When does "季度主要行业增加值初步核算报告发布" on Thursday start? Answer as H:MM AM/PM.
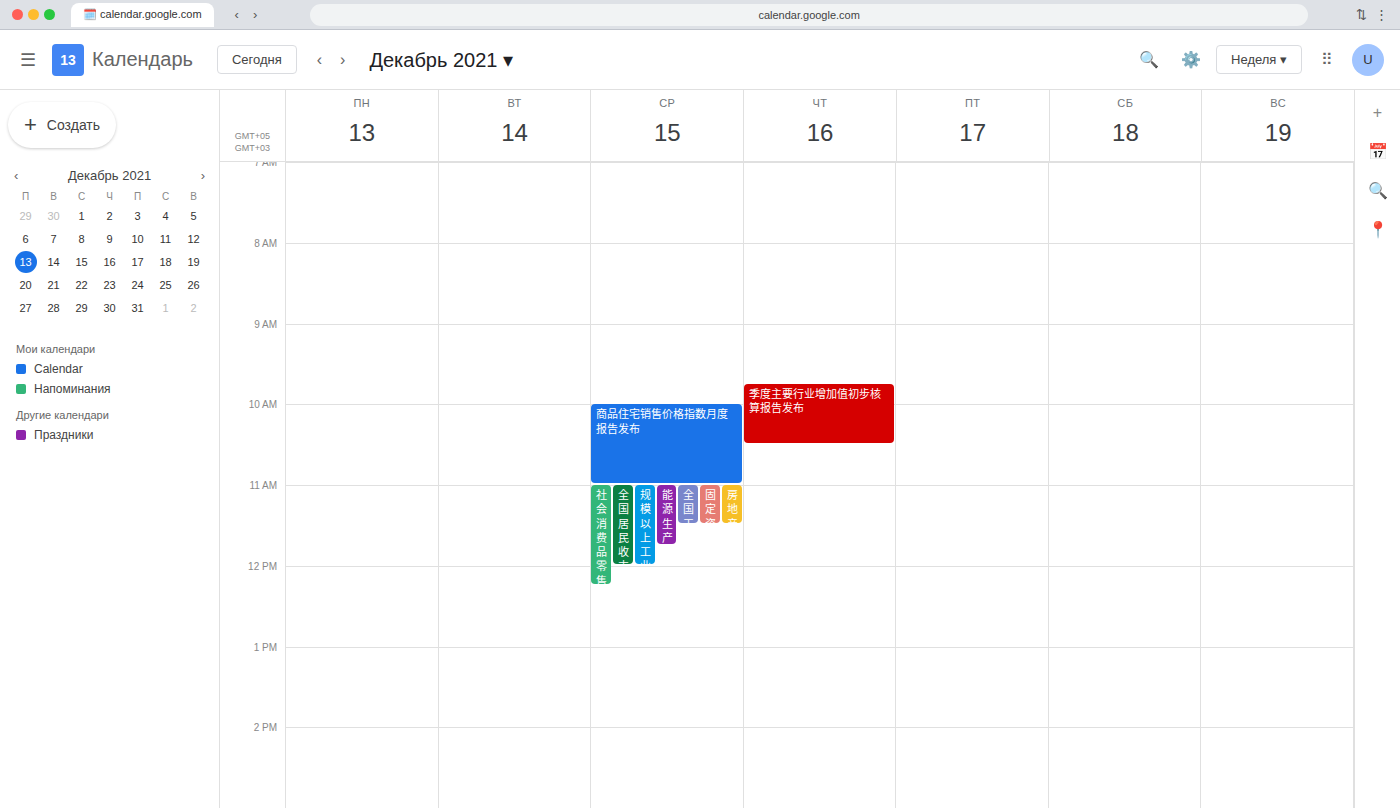
9:45 AM